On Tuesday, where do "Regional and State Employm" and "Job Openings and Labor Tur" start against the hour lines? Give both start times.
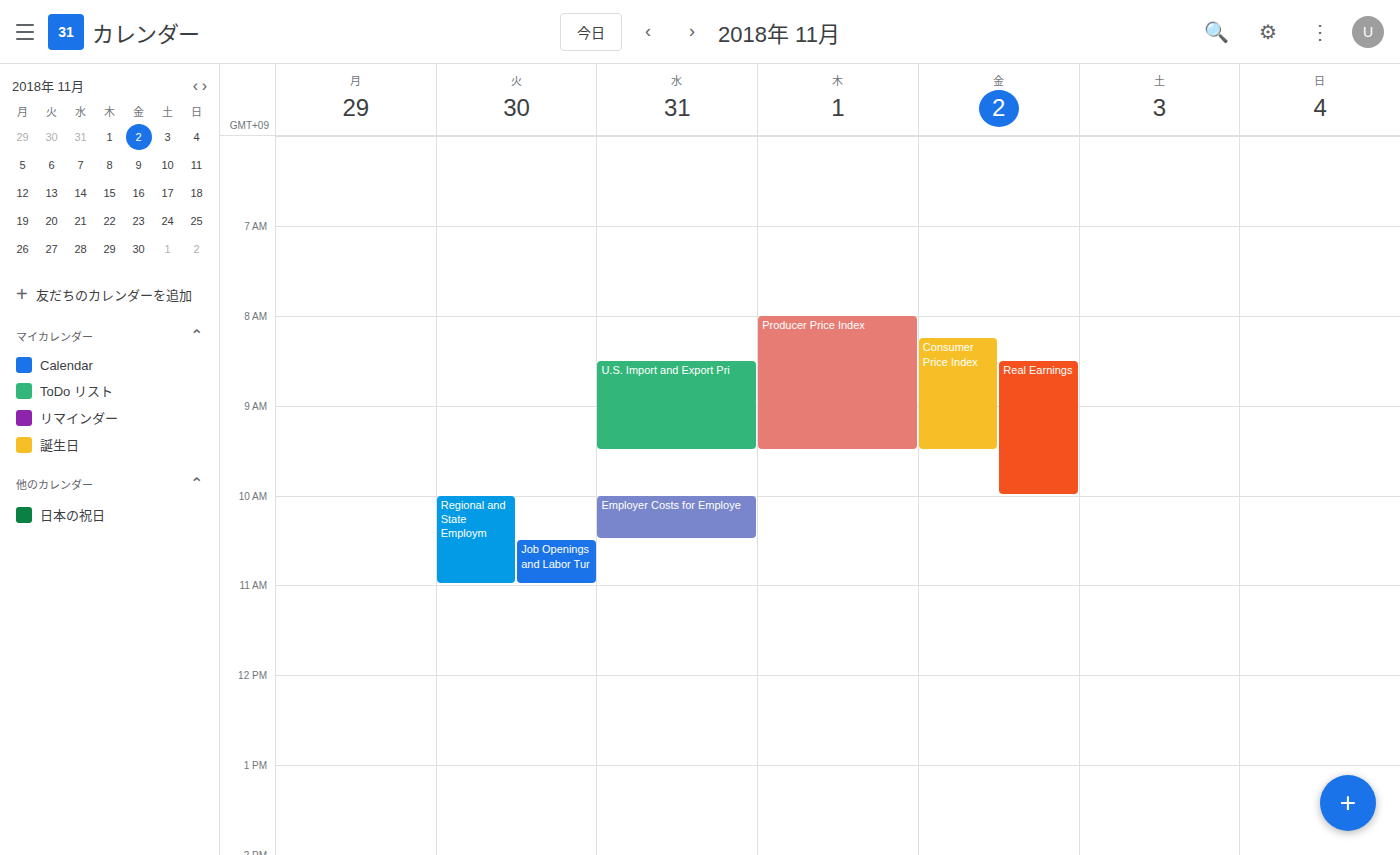
"Regional and State Employm": 10:00, exactly on the 10:00 line. "Job Openings and Labor Tur": 10:30, halfway between the 10:00 and 11:00 lines.